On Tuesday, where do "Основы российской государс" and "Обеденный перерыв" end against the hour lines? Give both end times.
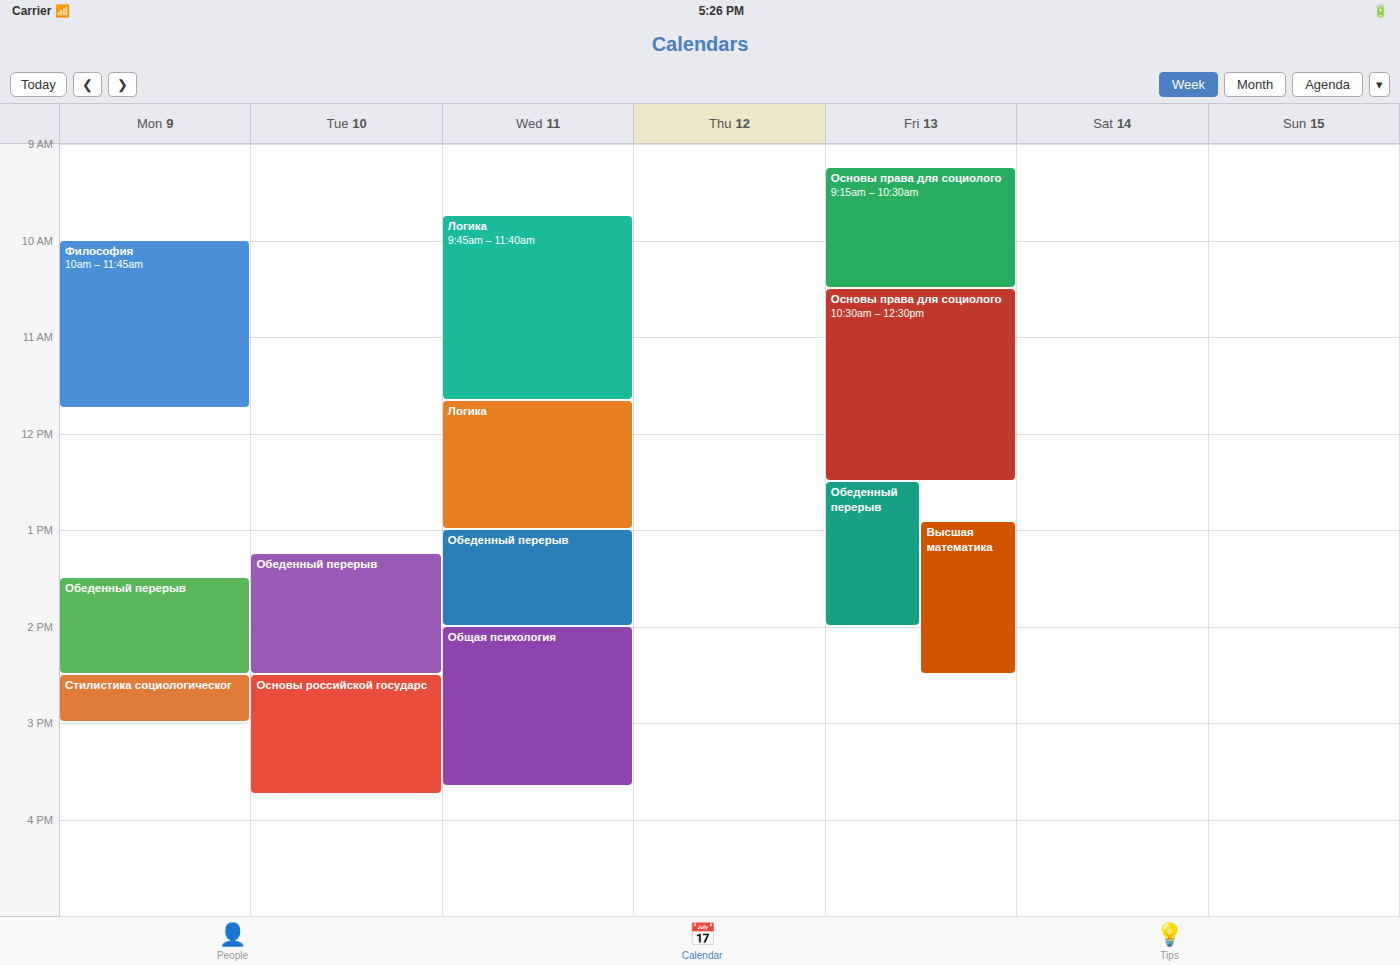
"Основы российской государс": 3:45 PM, neither: three quarters of the way from the 3 PM line to the 4 PM line. "Обеденный перерыв": 2:30 PM, halfway between the 2 PM and 3 PM lines.